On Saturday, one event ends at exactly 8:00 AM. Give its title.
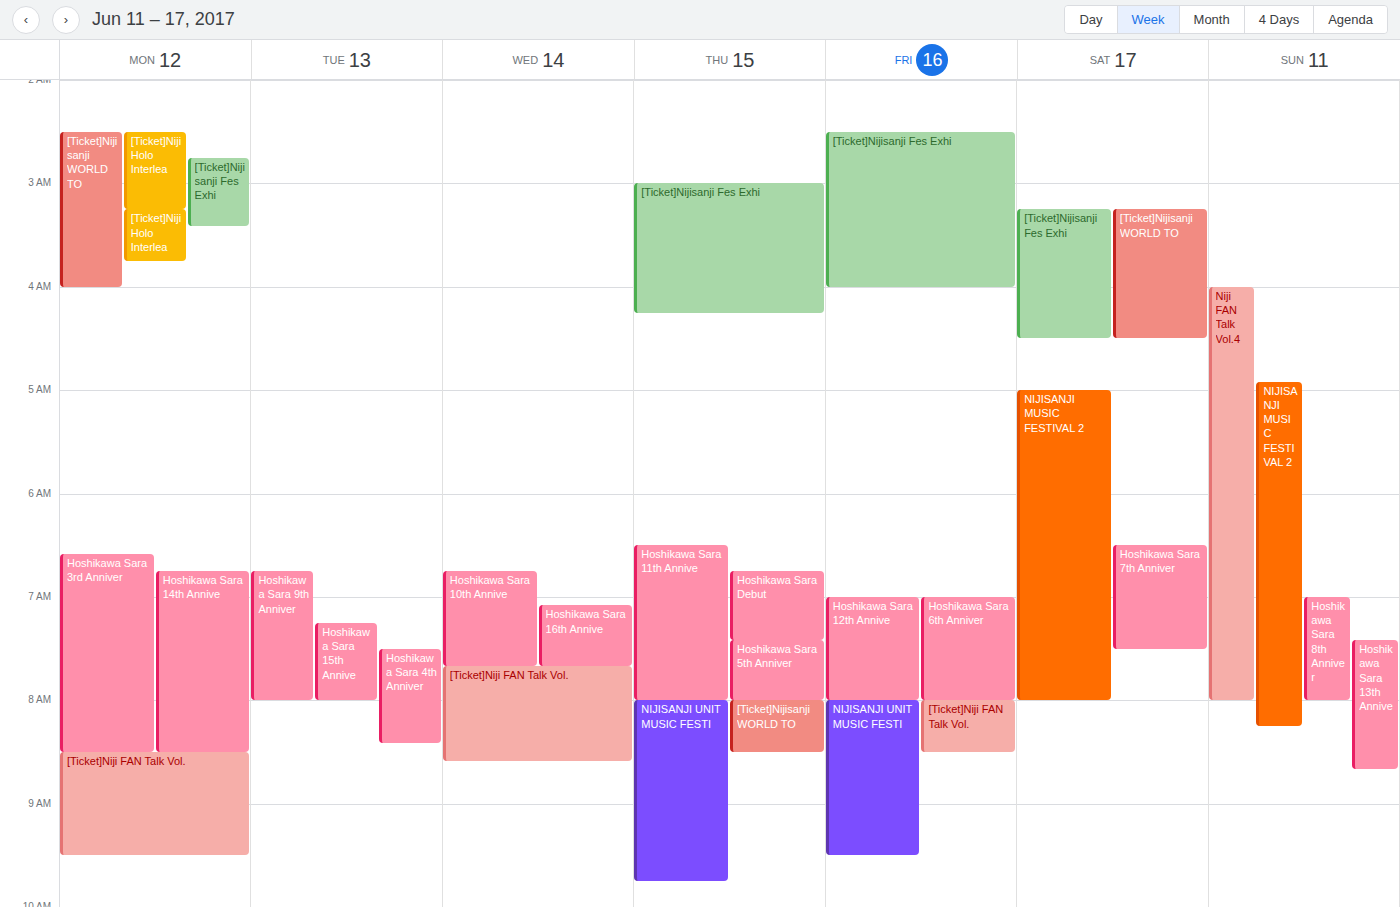
"NIJISANJI MUSIC FESTIVAL 2"